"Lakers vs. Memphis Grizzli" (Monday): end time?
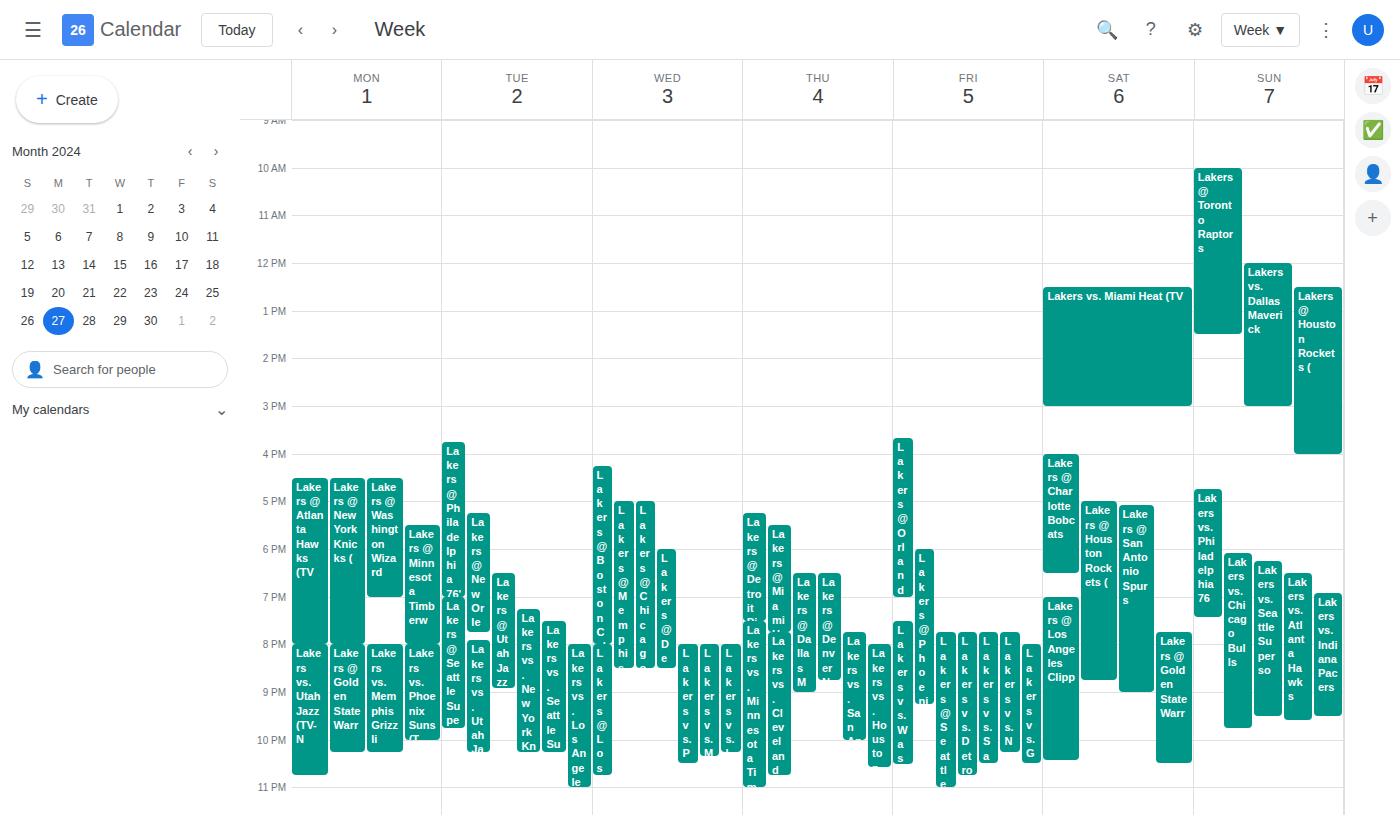
22:15